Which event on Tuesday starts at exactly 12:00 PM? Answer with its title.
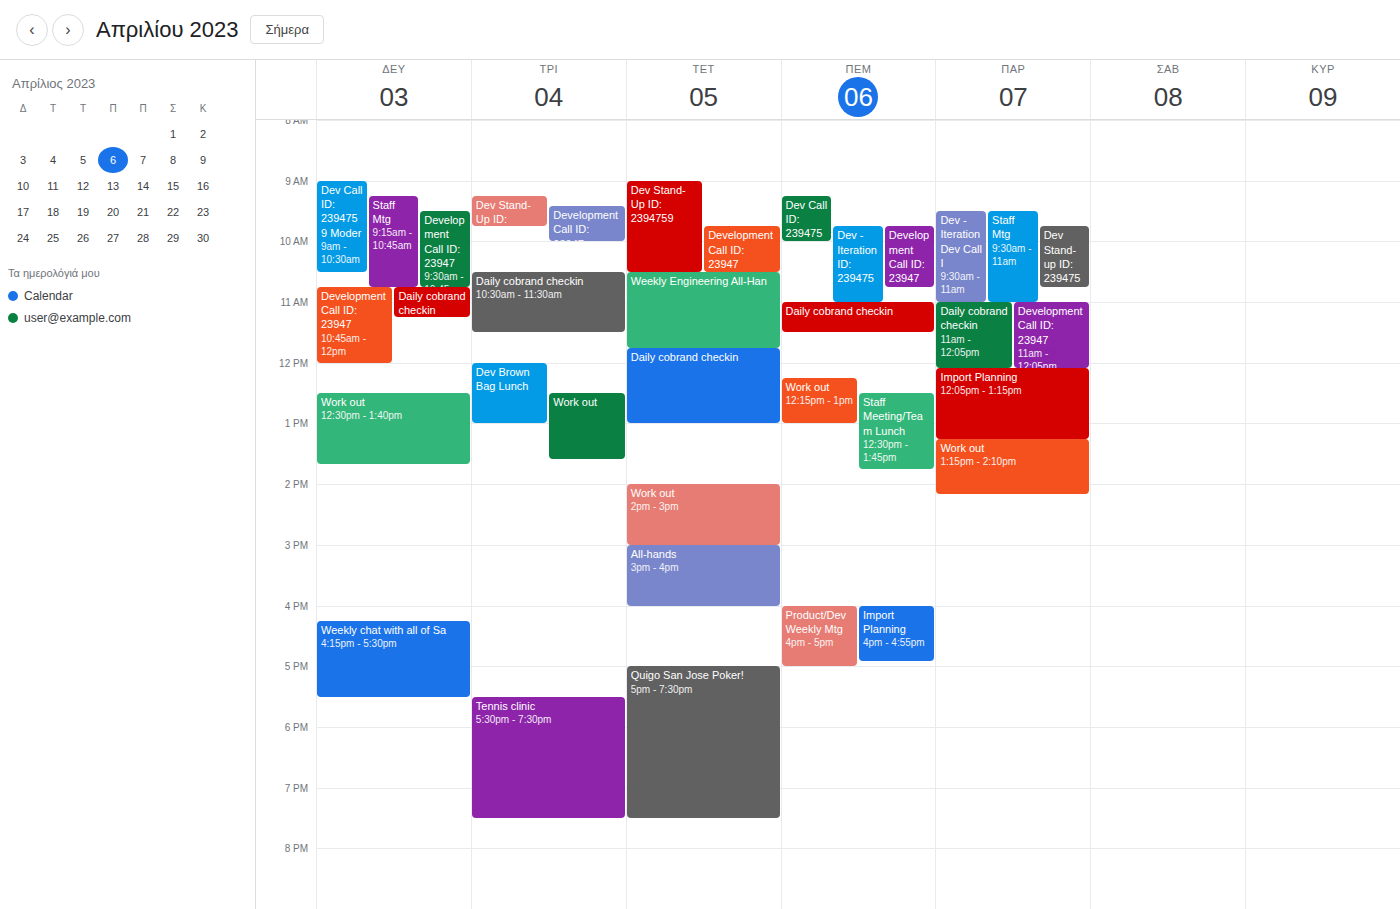
"Dev Brown Bag Lunch"